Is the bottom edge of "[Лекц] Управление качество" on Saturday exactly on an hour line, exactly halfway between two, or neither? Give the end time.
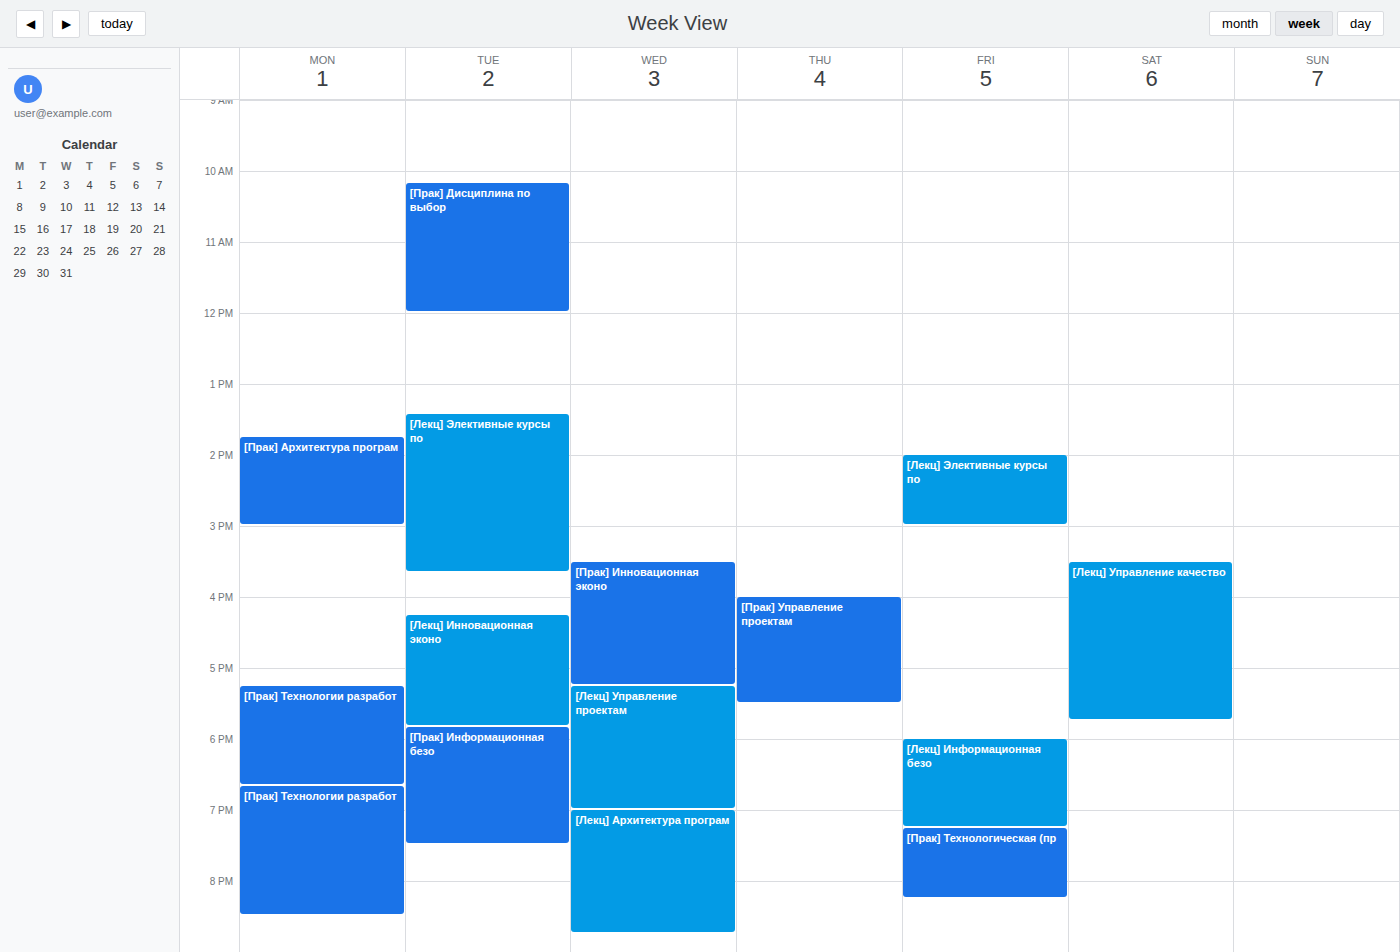
17:45 -- neither: three quarters of the way from the 17:00 line to the 18:00 line.